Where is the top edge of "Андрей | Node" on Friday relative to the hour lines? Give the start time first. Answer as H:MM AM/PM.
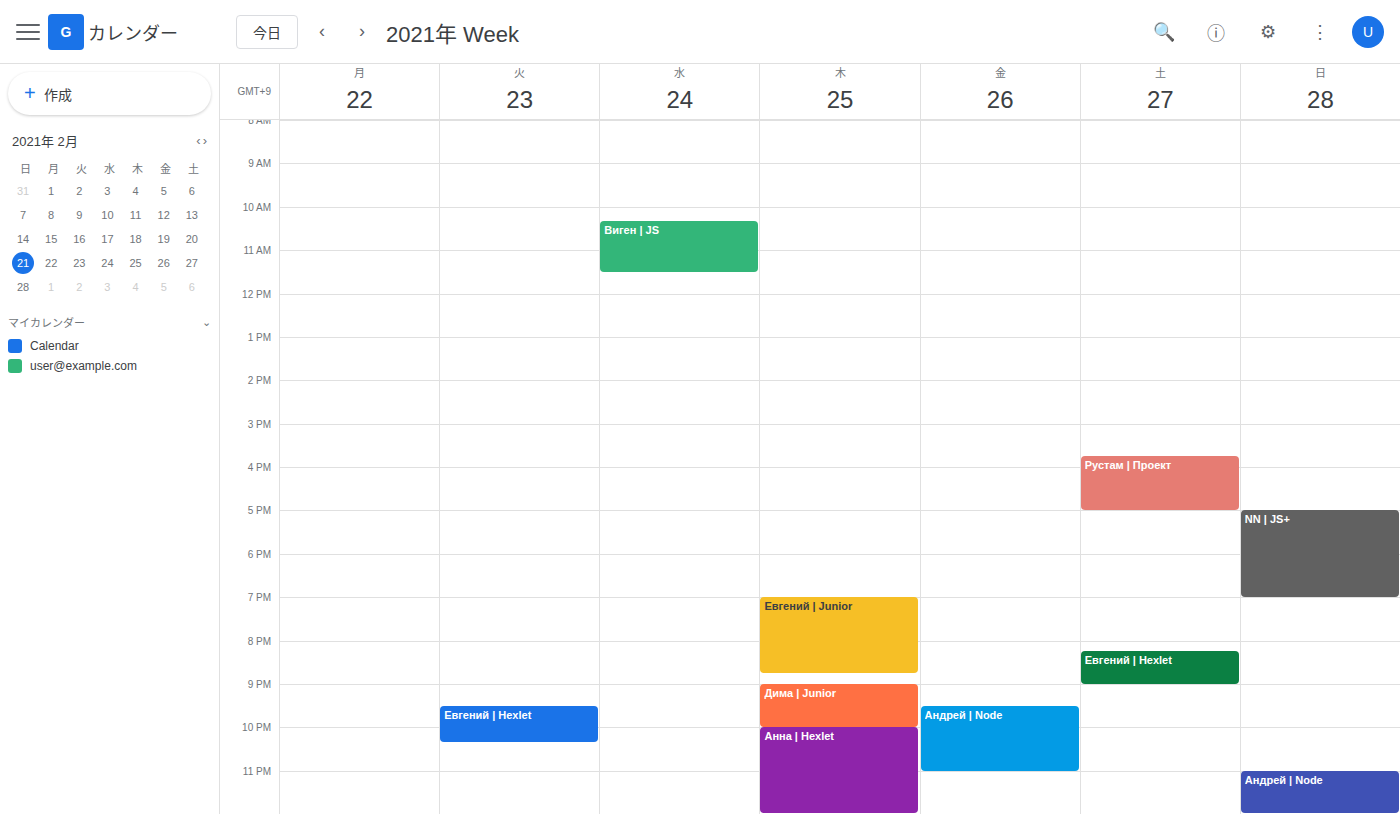
9:30 PM -- halfway between the 9 PM and 10 PM lines.